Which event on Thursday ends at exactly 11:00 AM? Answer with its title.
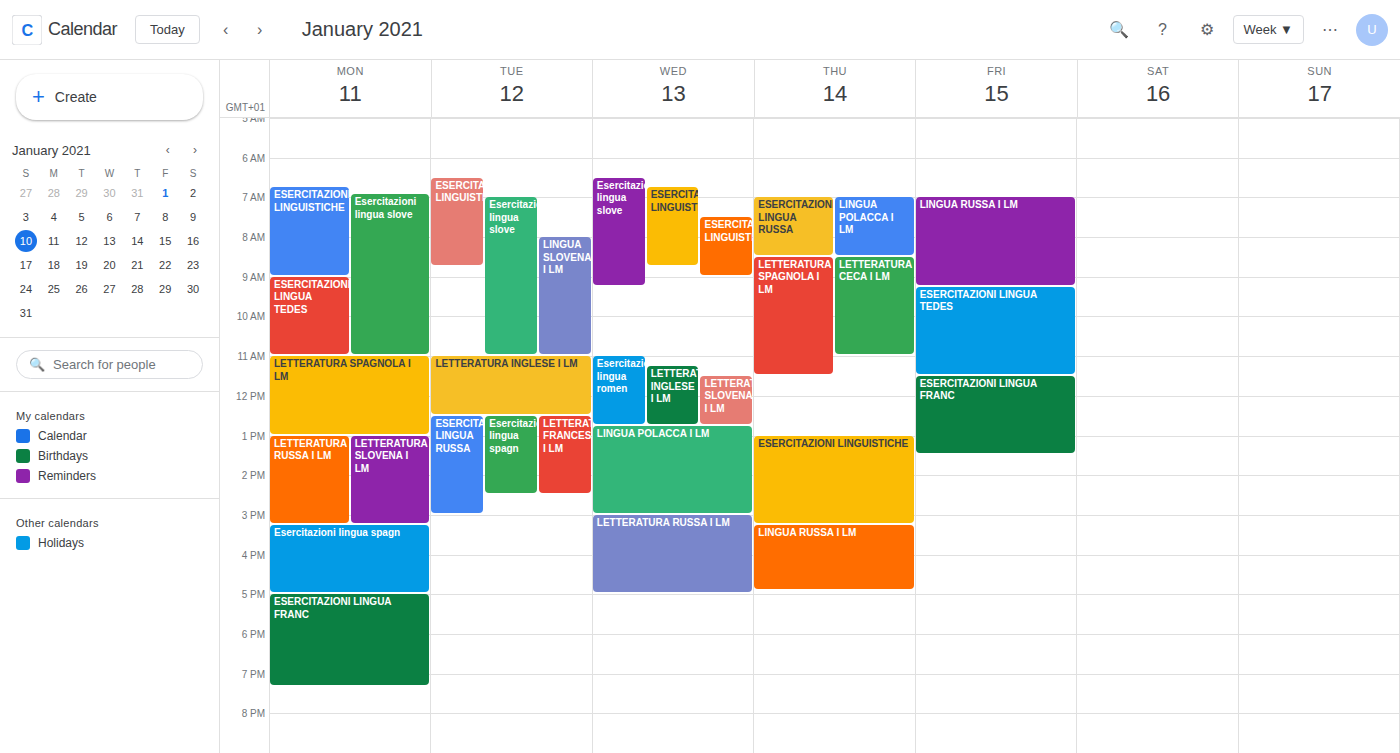
"LETTERATURA CECA I LM"